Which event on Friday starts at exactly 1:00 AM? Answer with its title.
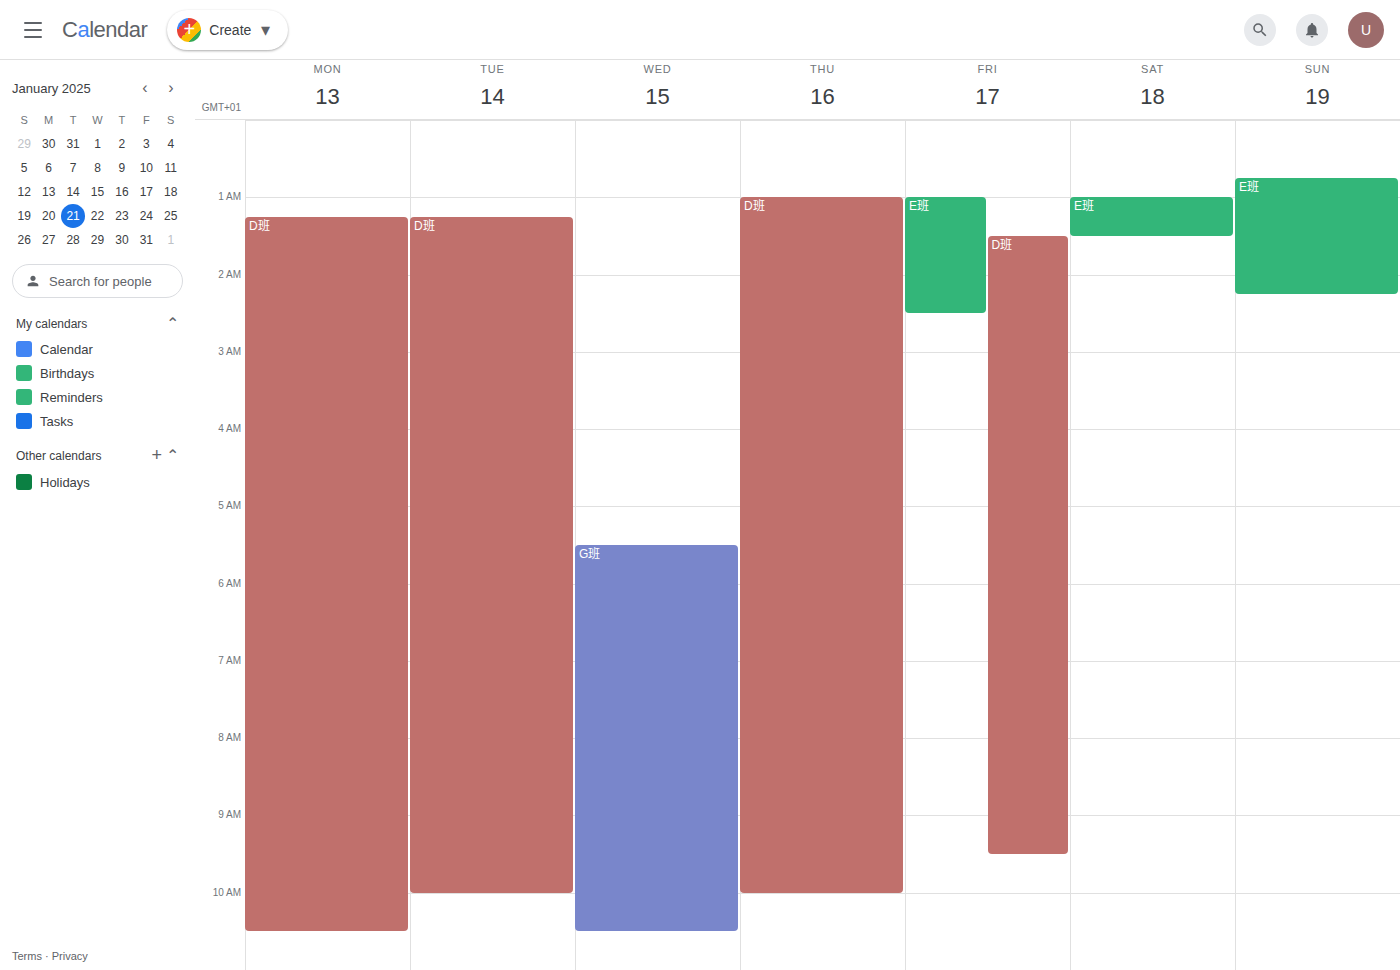
"E班"